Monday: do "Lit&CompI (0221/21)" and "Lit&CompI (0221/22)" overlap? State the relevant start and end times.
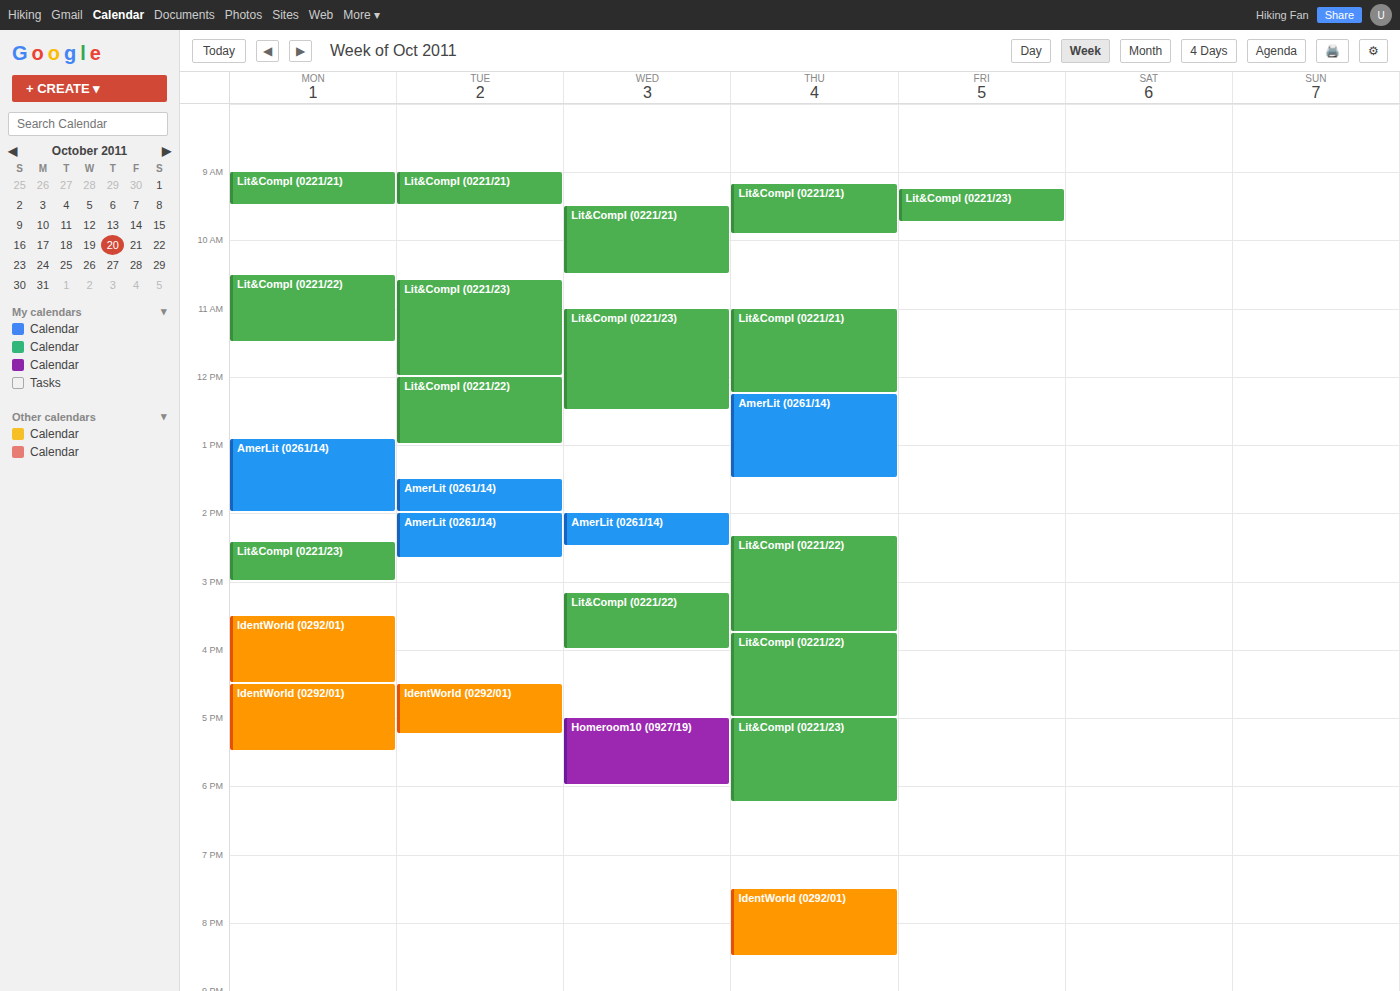
"Lit&CompI (0221/21)" ends at 9:30 AM and "Lit&CompI (0221/22)" starts at 10:30 AM -- no overlap.